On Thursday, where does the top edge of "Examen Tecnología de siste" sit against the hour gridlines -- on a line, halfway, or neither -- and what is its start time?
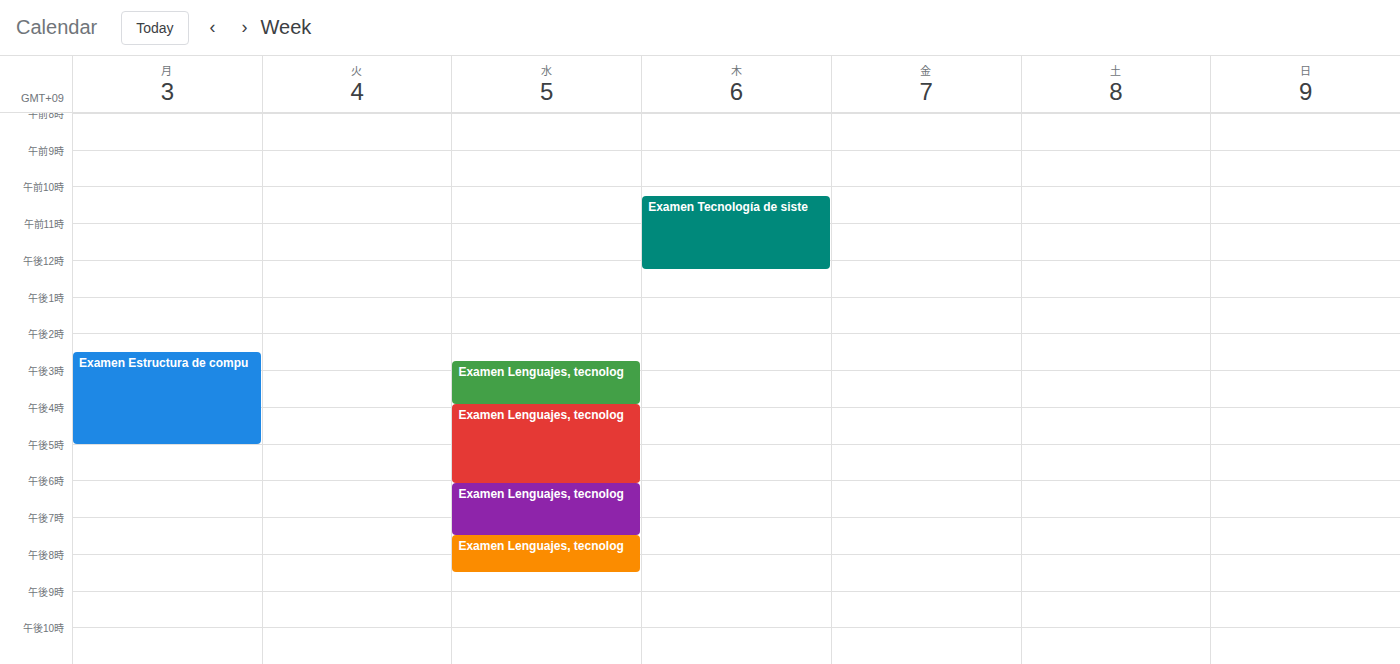
10:15 -- neither: a quarter of the way from the 10:00 line to the 11:00 line.